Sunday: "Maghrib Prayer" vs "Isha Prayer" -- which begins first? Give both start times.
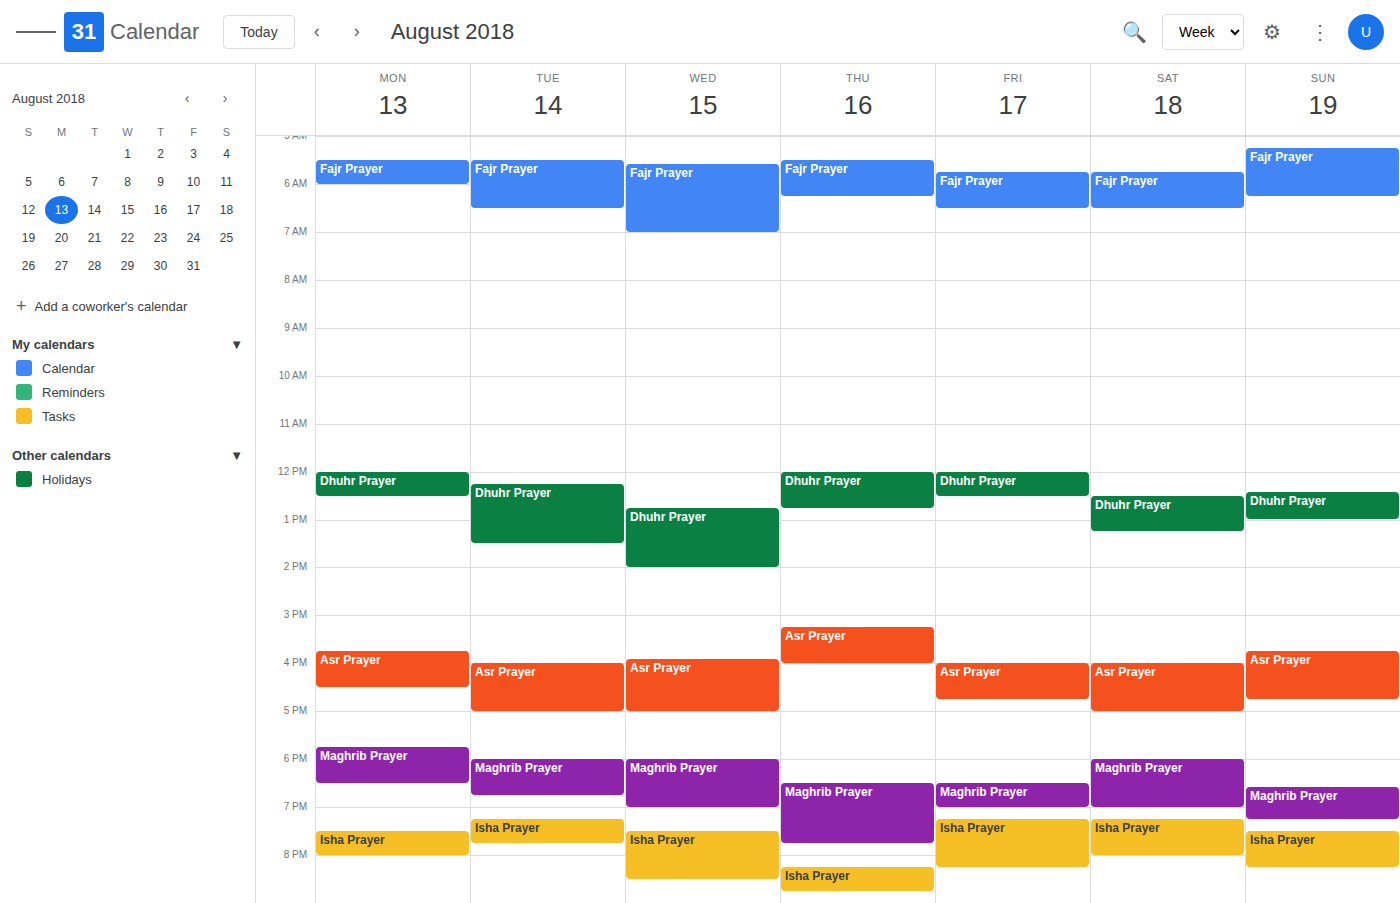
"Maghrib Prayer" 6:35 PM; "Isha Prayer" 7:30 PM.